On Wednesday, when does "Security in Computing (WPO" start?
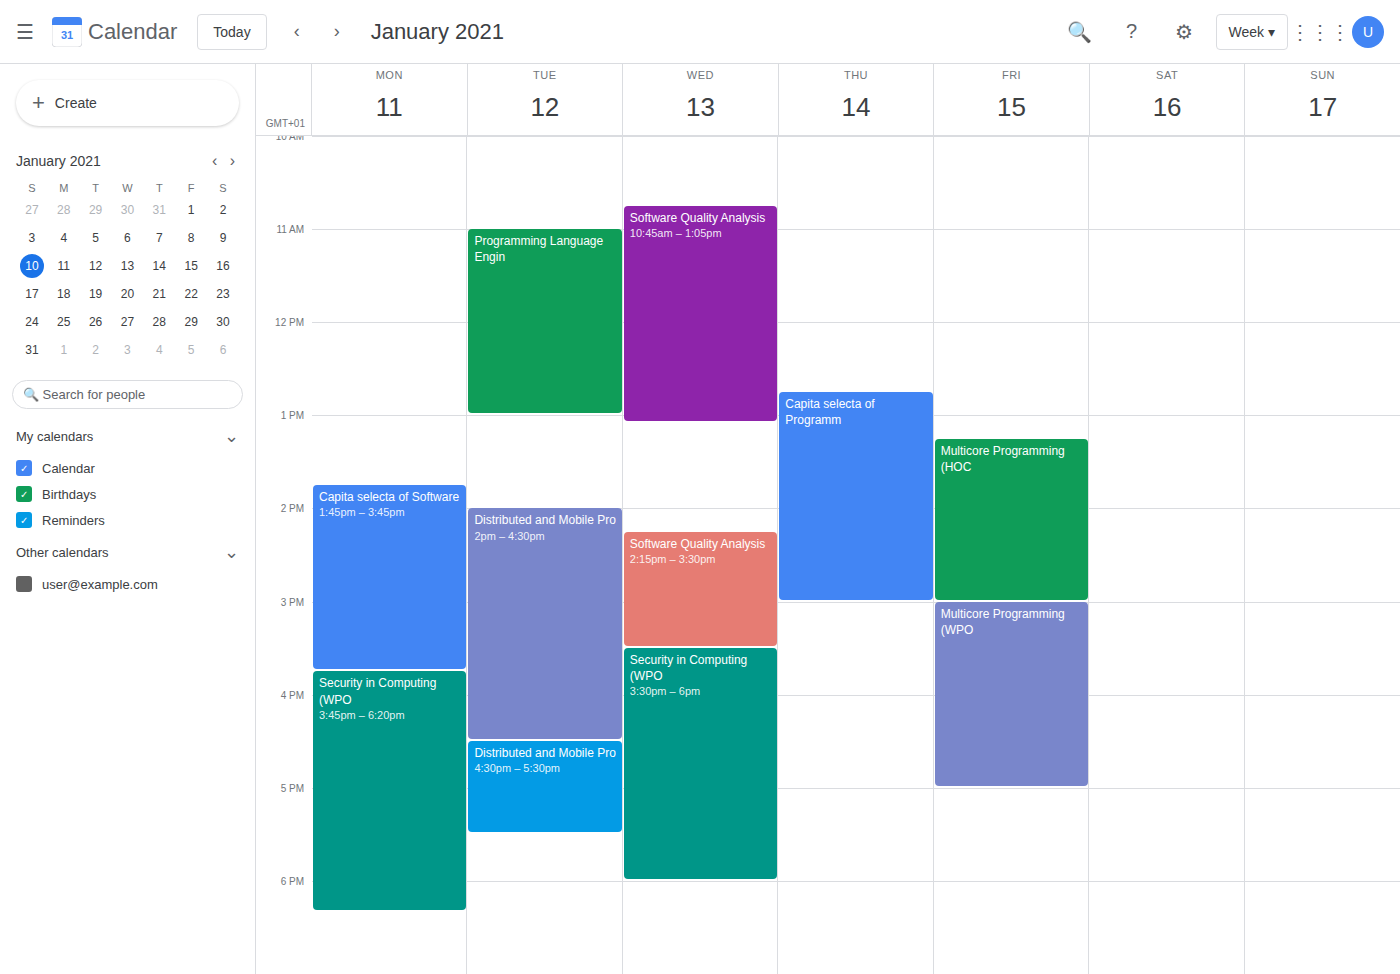
3:30 PM